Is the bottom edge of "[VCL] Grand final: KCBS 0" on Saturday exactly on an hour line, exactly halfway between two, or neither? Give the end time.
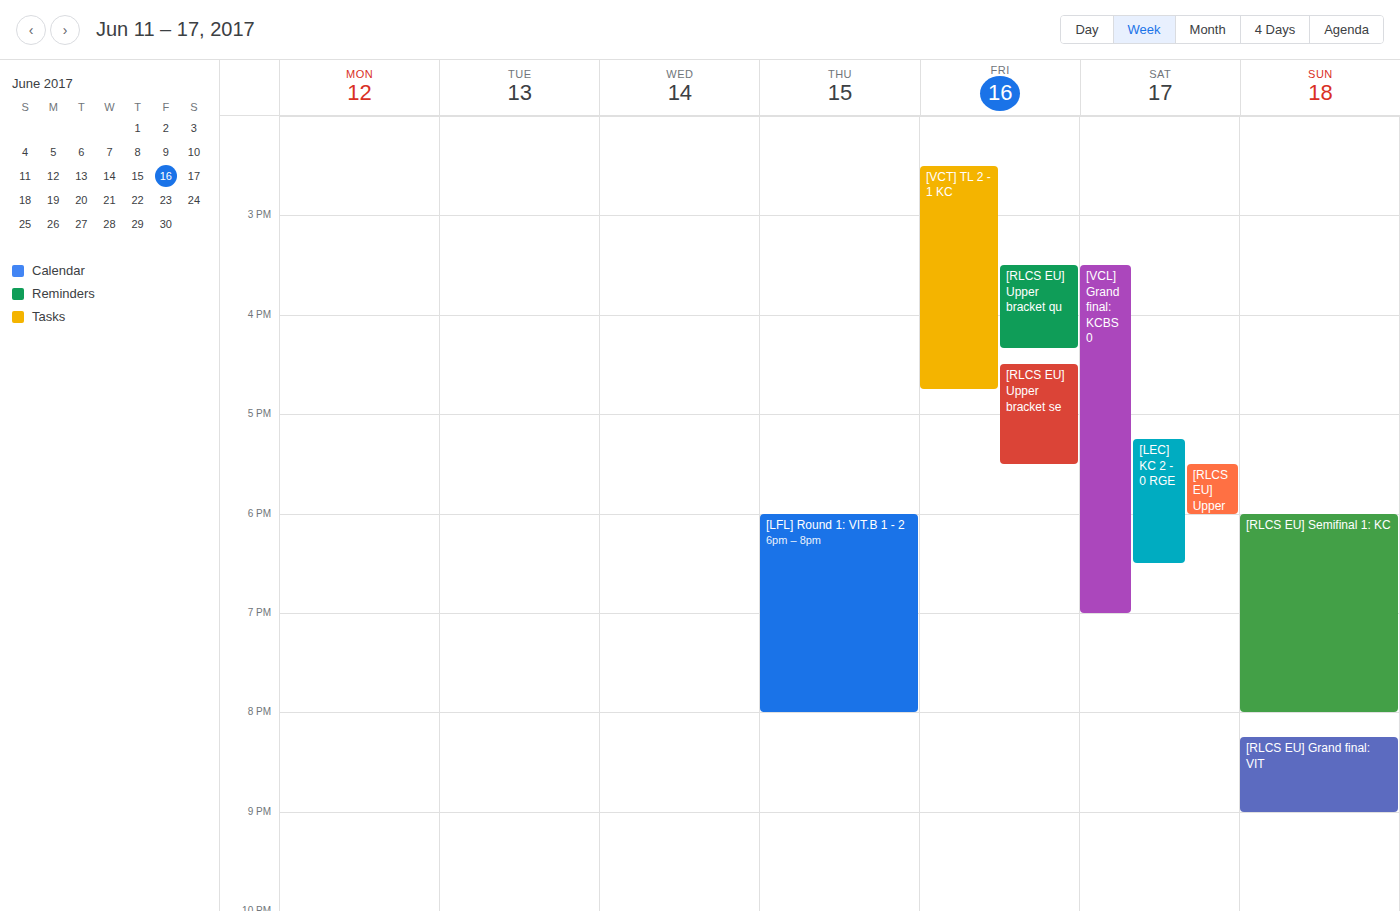
7:00 PM -- exactly on the 7 PM line.